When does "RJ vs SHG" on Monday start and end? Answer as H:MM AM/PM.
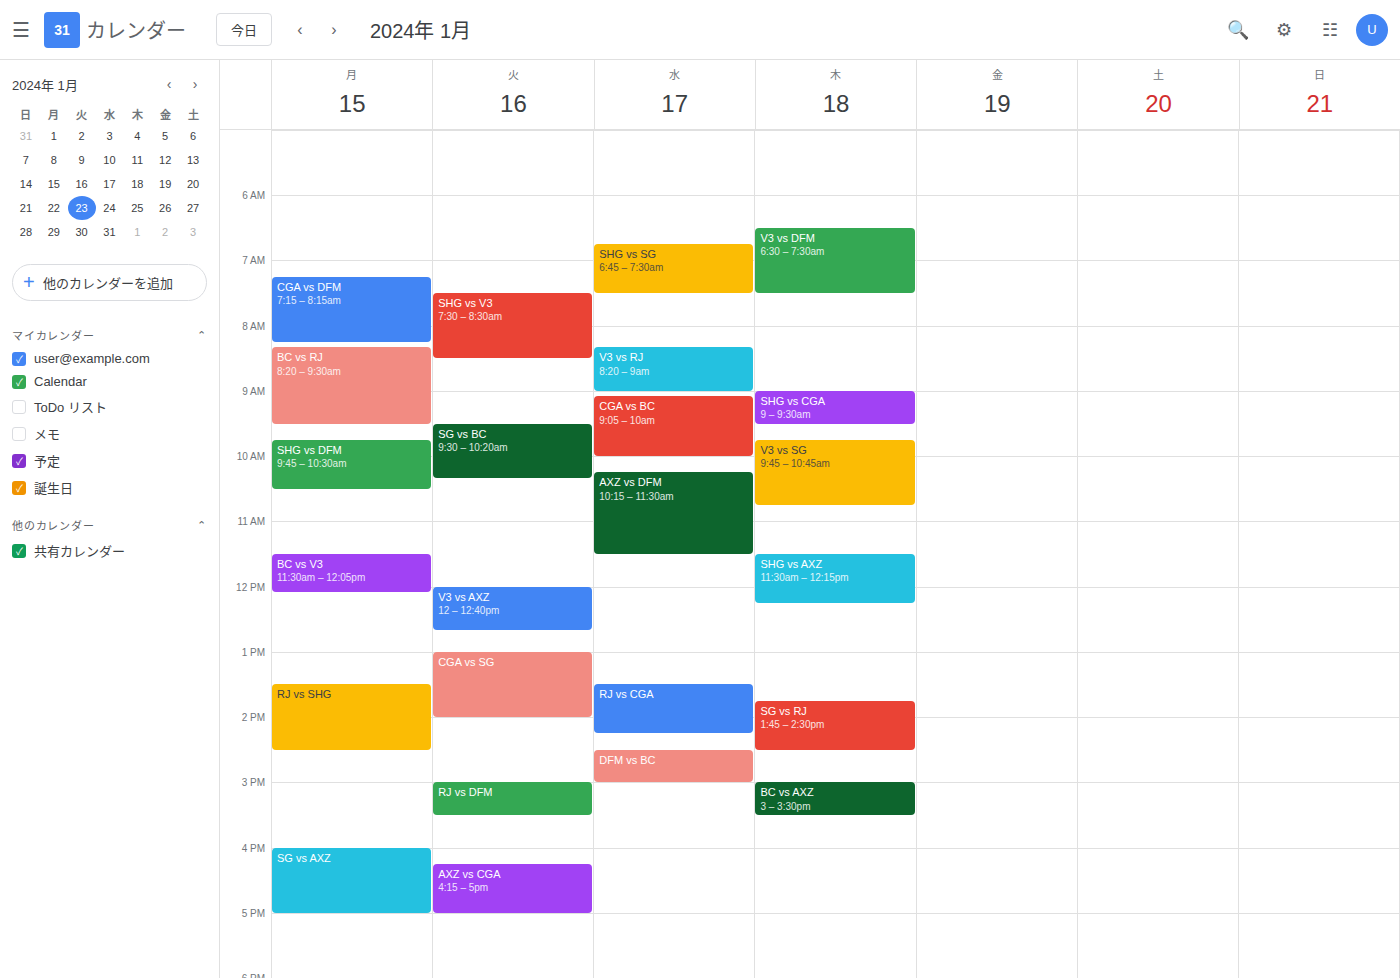
1:30 PM to 2:30 PM